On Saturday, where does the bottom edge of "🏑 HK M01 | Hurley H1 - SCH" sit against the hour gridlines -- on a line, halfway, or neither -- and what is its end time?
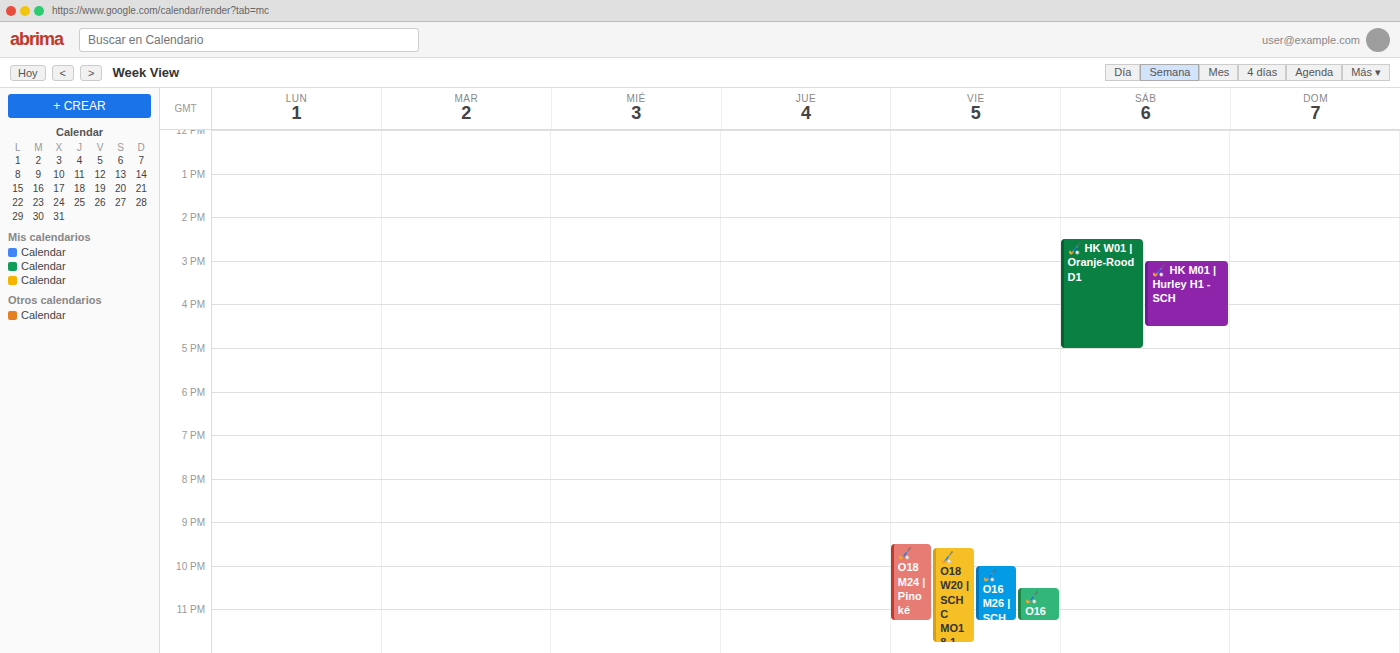
4:30 PM -- halfway between the 4 PM and 5 PM lines.